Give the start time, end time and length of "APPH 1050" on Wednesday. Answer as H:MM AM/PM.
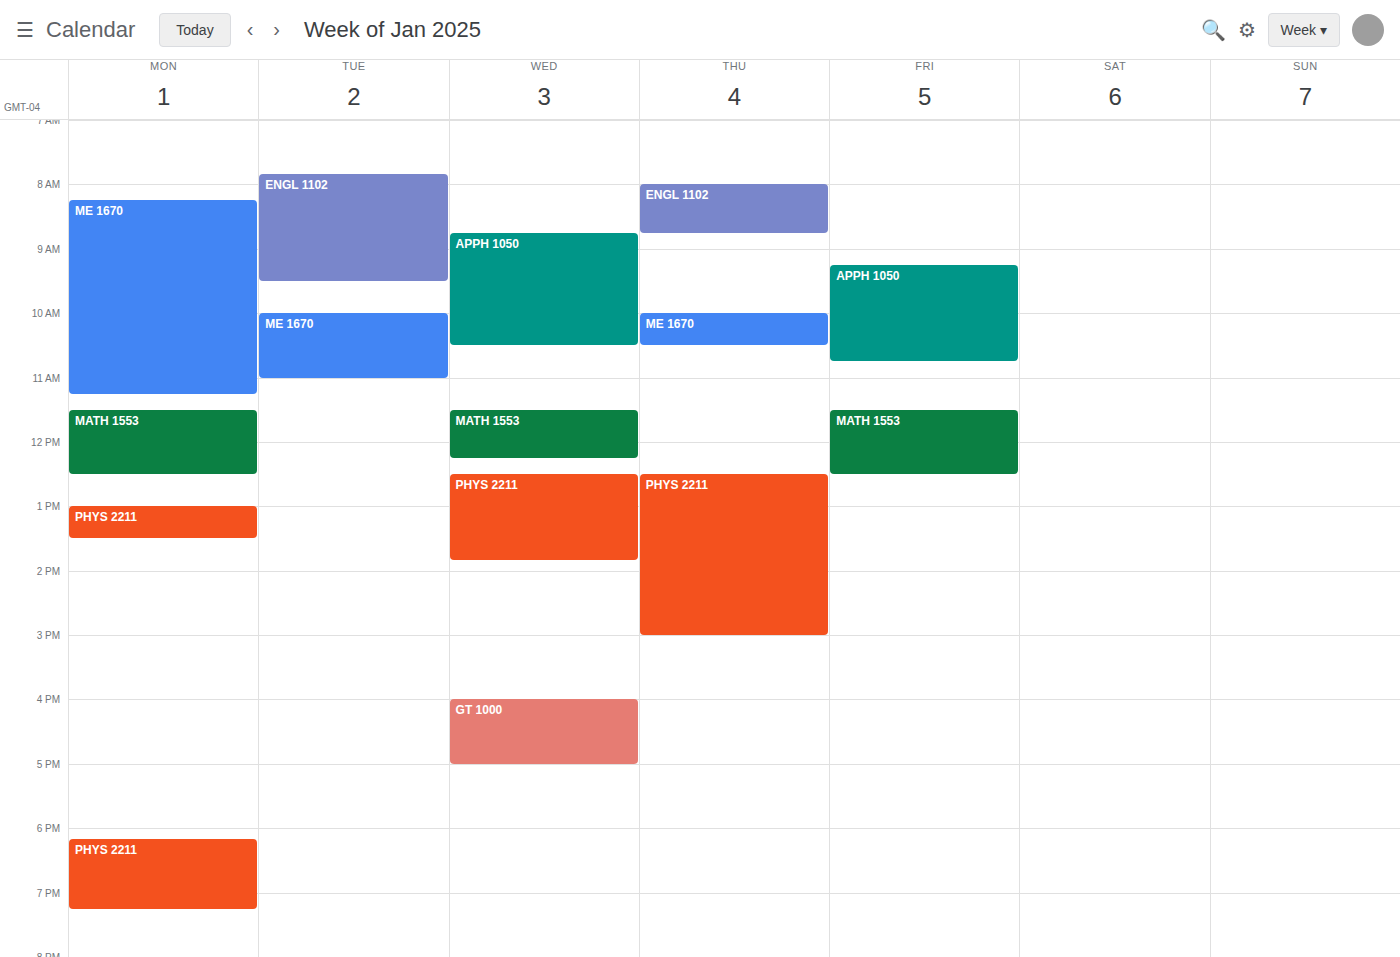
8:45 AM to 10:30 AM, 1 hour 45 minutes